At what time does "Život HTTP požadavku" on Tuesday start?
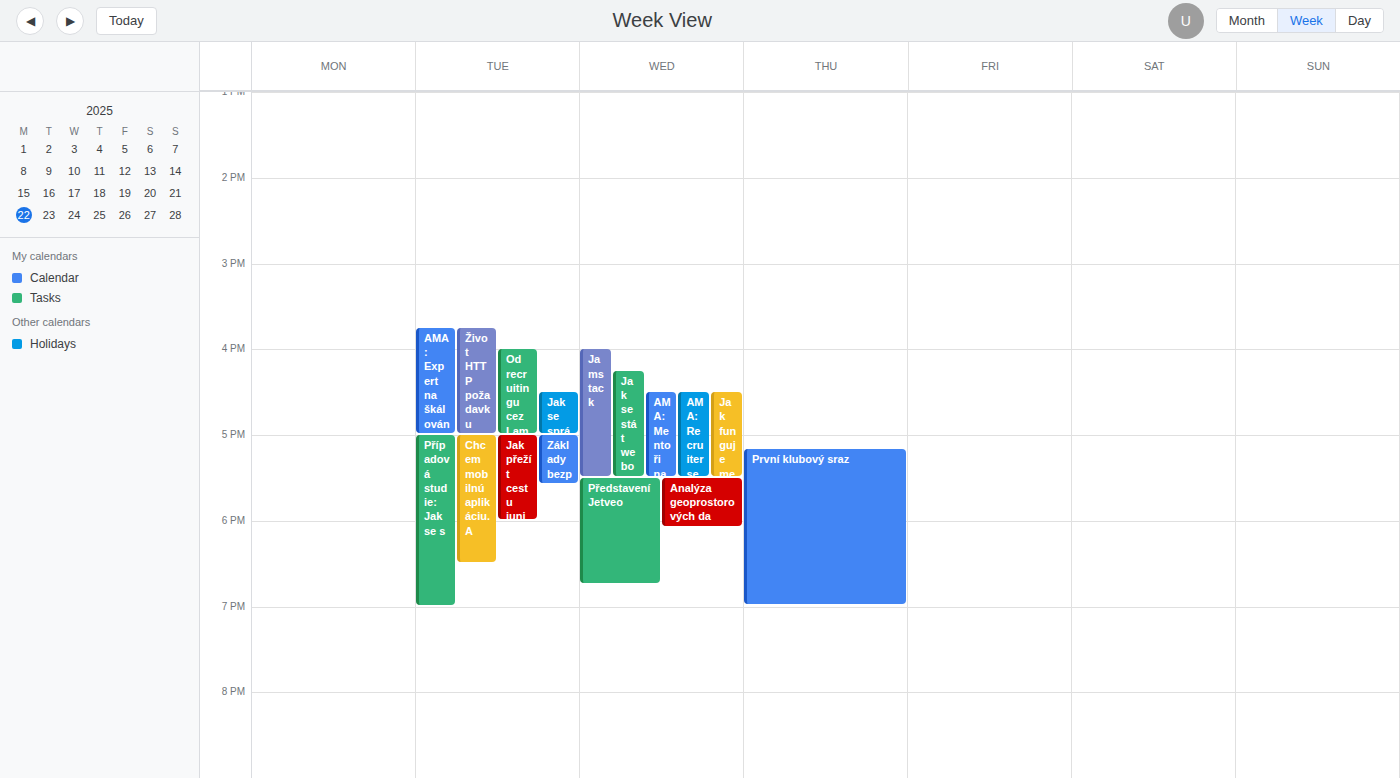
3:45 PM